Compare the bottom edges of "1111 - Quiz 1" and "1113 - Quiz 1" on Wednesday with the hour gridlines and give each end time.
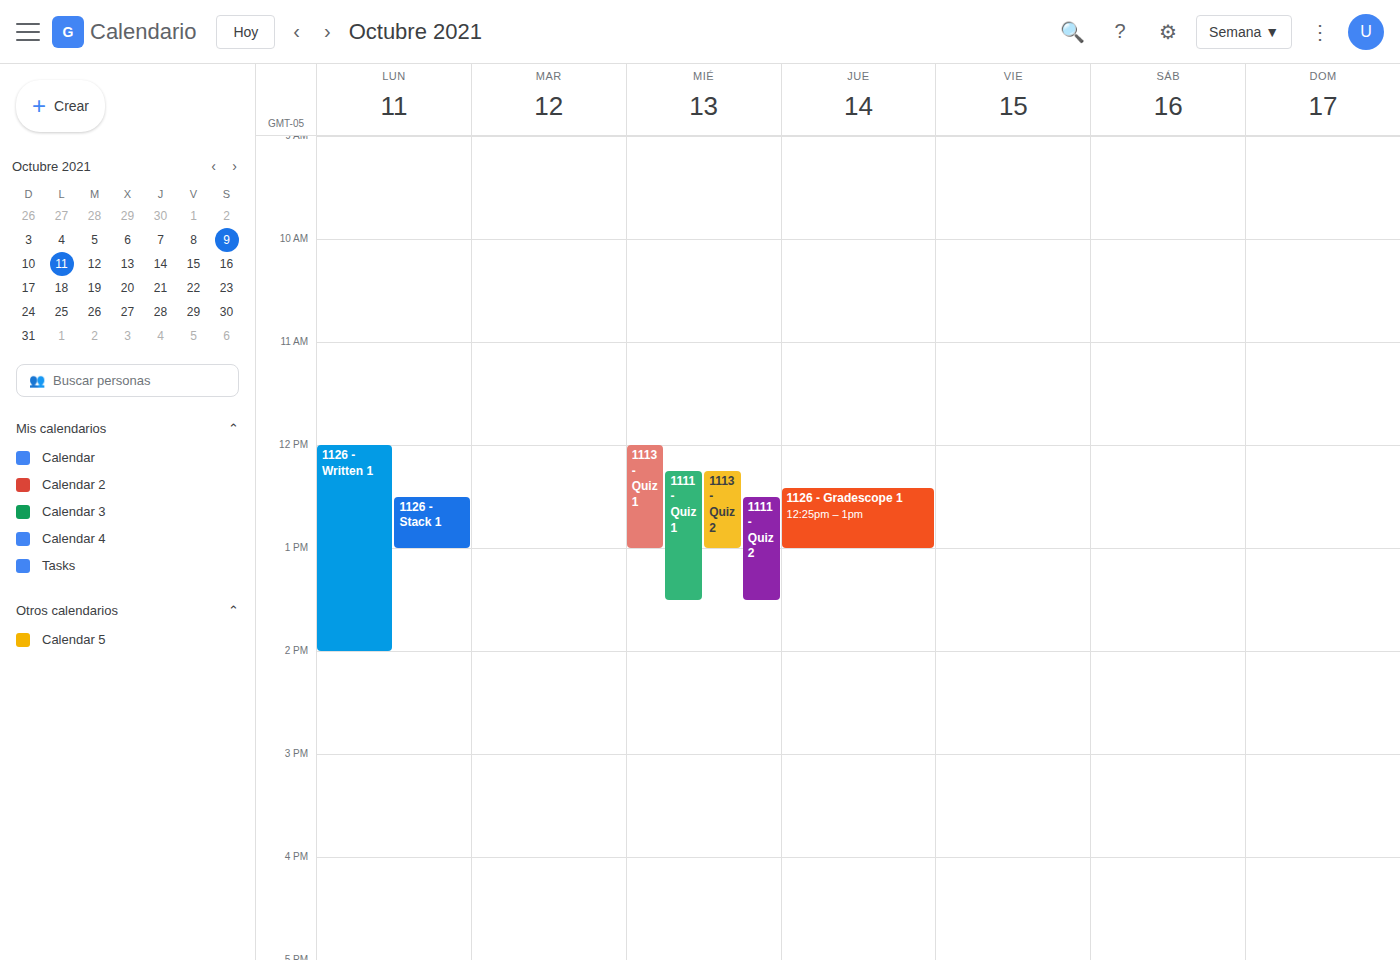
"1111 - Quiz 1": 1:30 PM, halfway between the 1 PM and 2 PM lines. "1113 - Quiz 1": 1:00 PM, exactly on the 1 PM line.